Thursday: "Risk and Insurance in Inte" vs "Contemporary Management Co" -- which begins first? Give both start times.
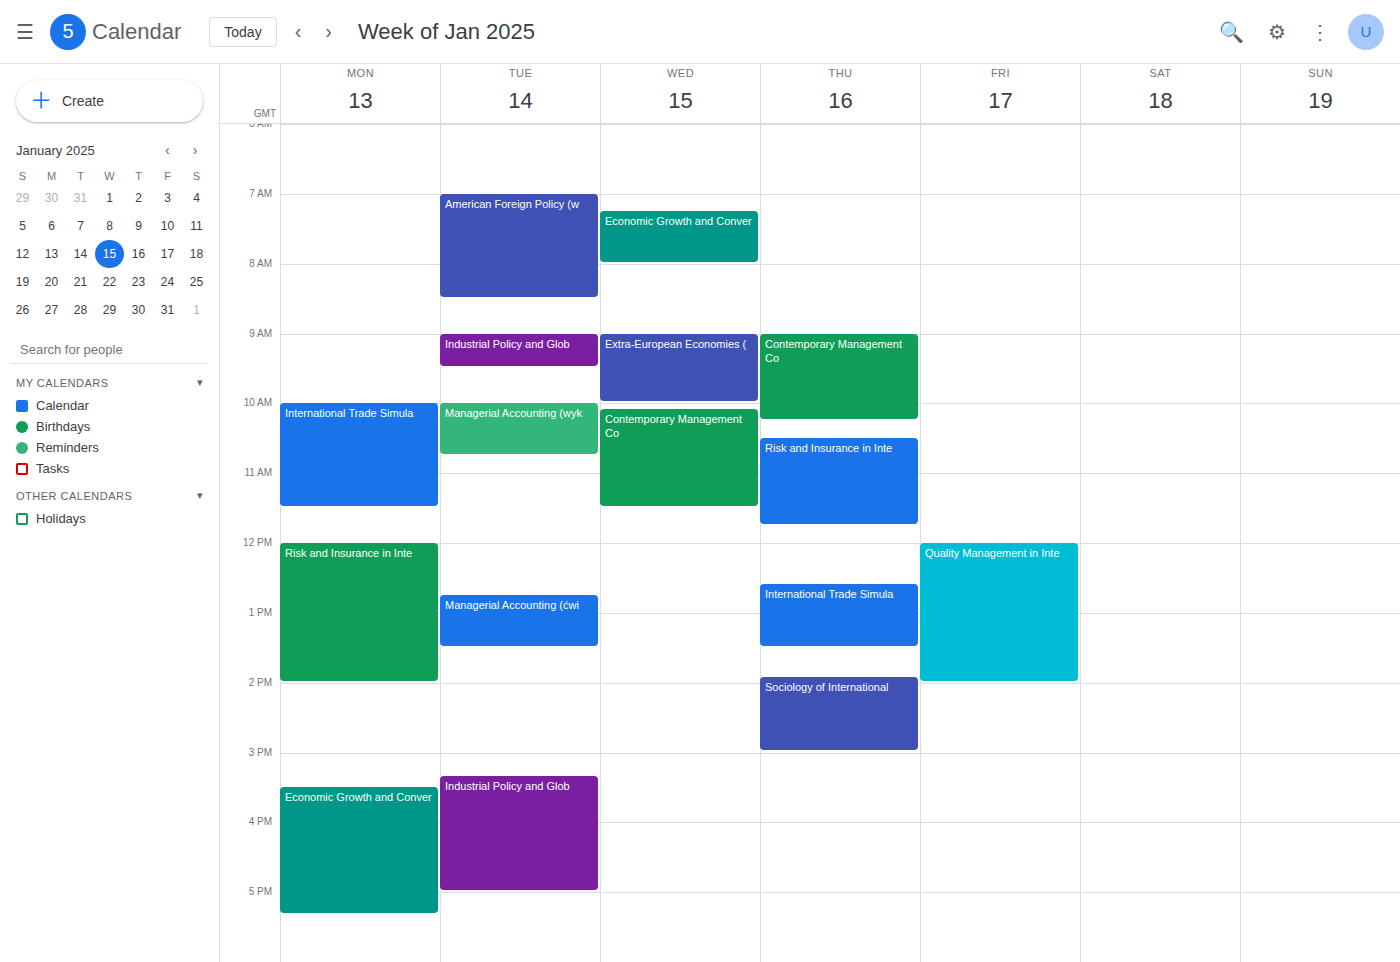
"Contemporary Management Co" 9:00 AM; "Risk and Insurance in Inte" 10:30 AM.